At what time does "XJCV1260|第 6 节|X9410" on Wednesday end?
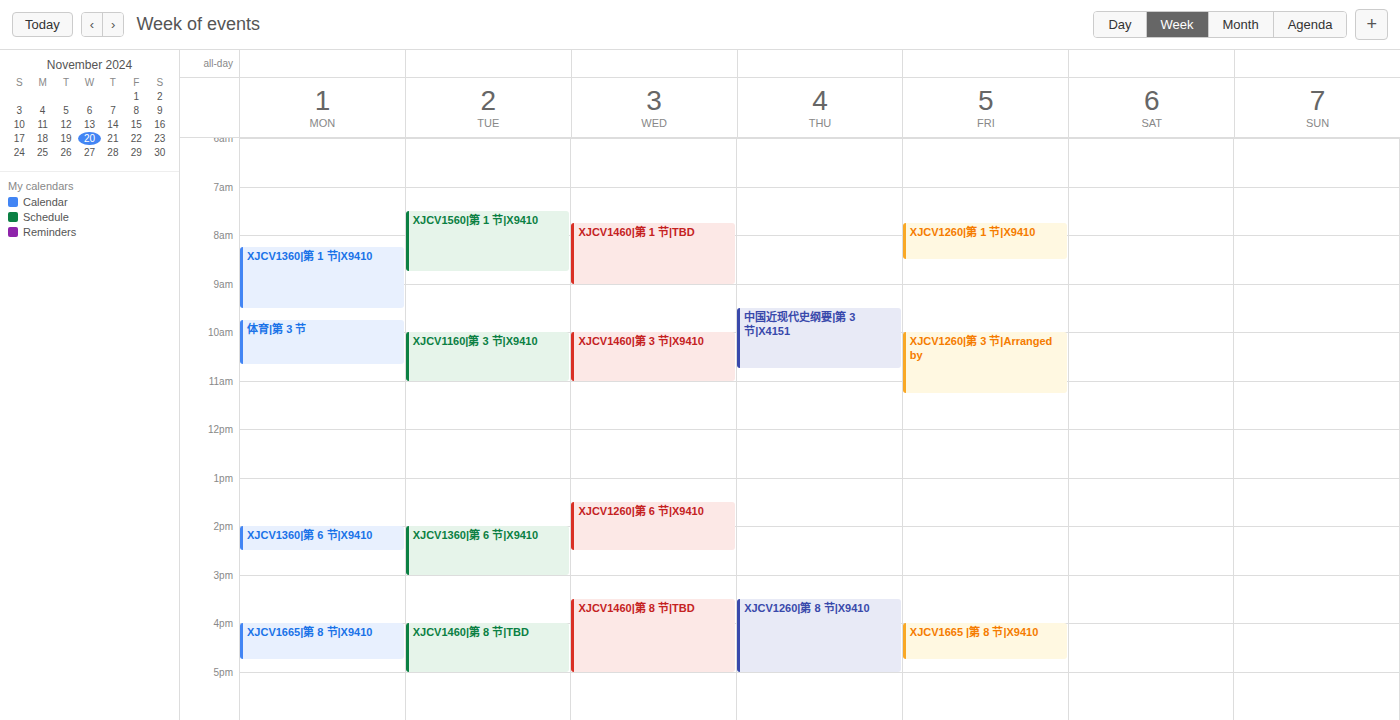
2:30 PM